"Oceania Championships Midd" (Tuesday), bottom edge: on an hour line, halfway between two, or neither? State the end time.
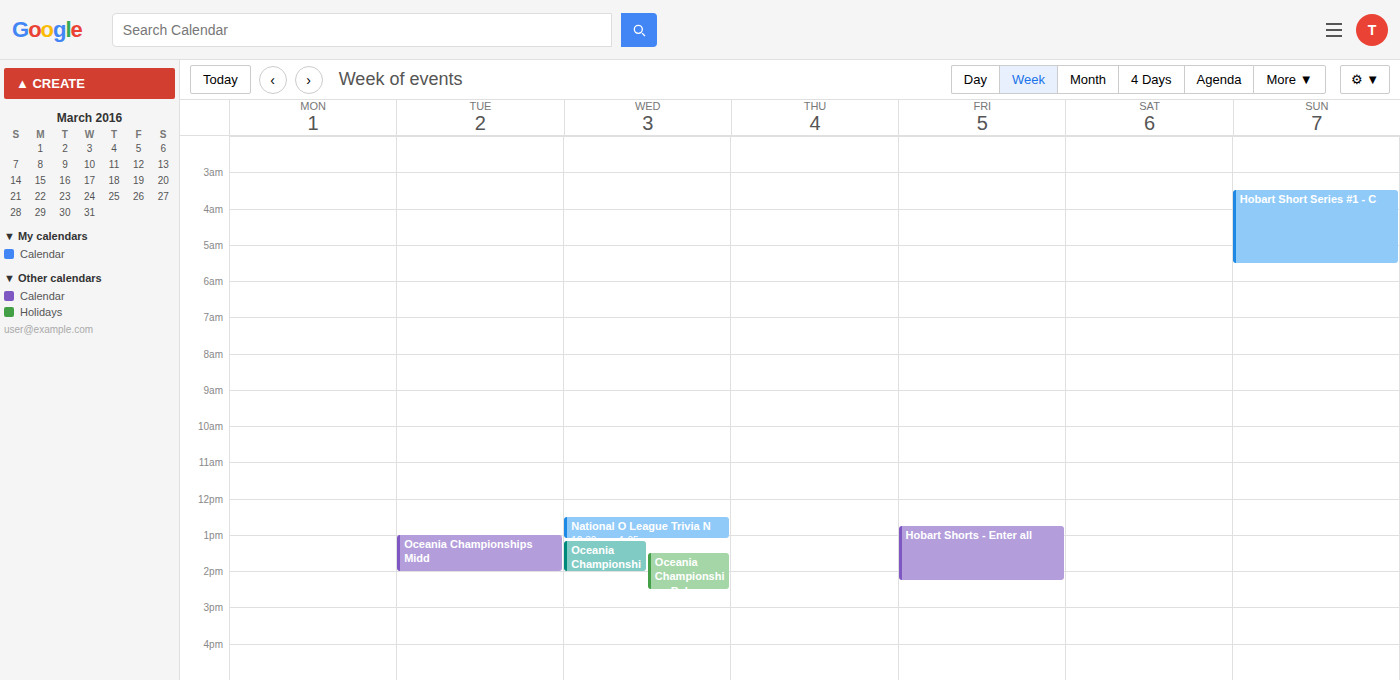
14:00 -- exactly on the 14:00 line.